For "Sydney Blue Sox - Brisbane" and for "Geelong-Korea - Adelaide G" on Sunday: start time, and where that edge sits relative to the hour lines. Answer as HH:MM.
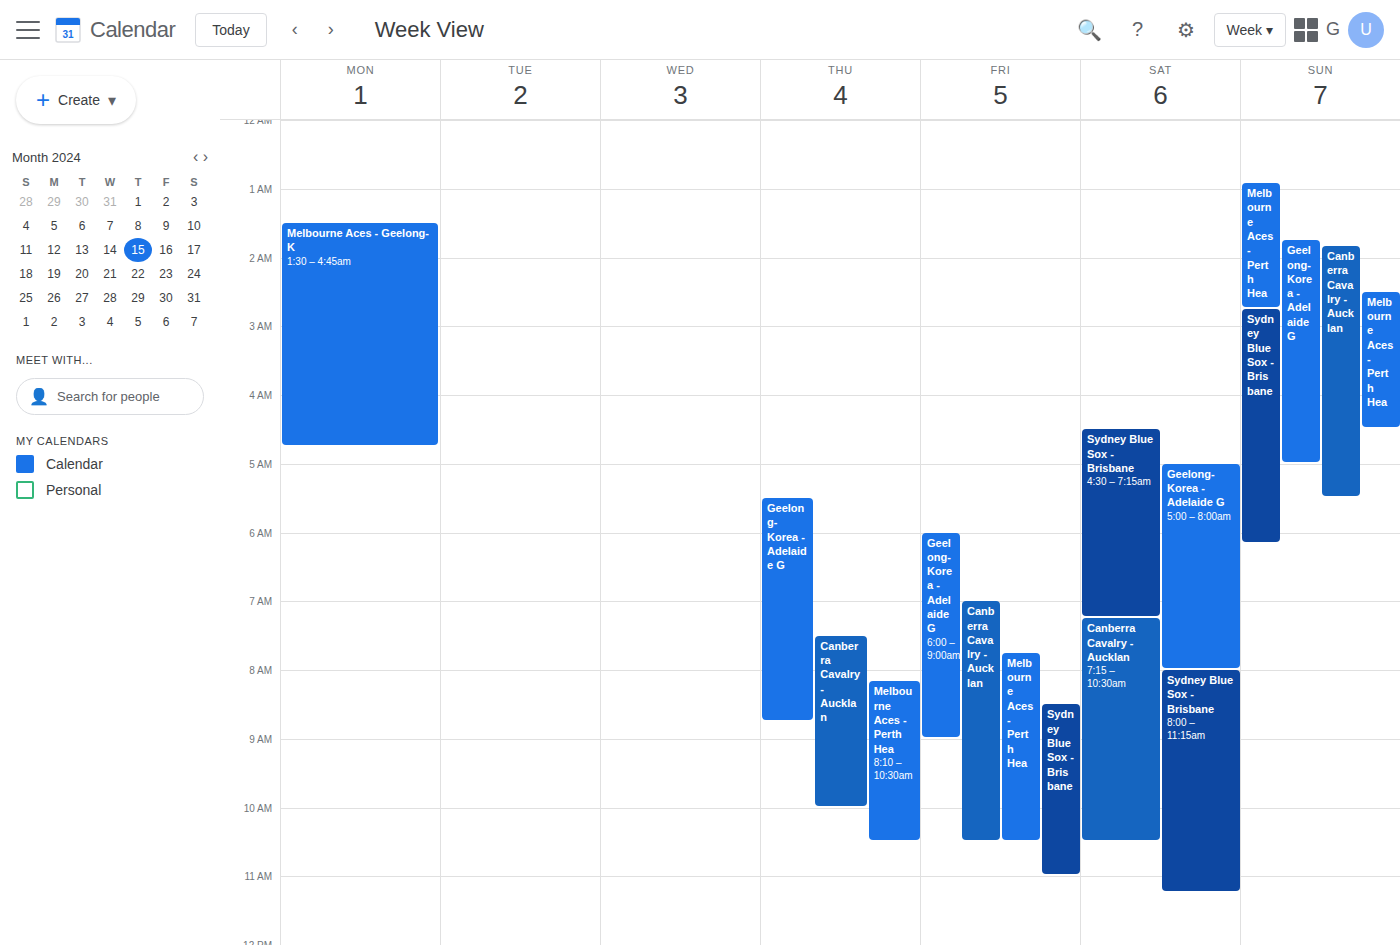
"Sydney Blue Sox - Brisbane": 02:45, neither: three quarters of the way from the 02:00 line to the 03:00 line. "Geelong-Korea - Adelaide G": 01:45, neither: three quarters of the way from the 01:00 line to the 02:00 line.